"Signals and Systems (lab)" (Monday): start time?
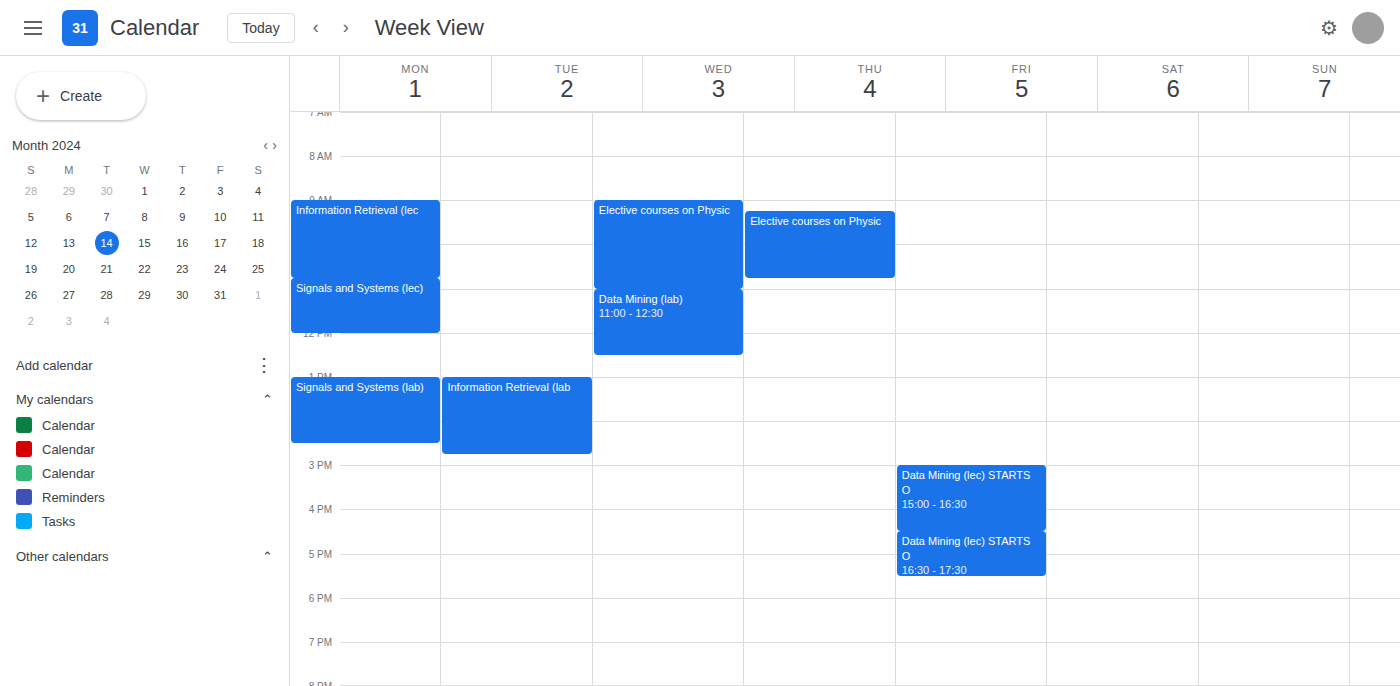
13:00